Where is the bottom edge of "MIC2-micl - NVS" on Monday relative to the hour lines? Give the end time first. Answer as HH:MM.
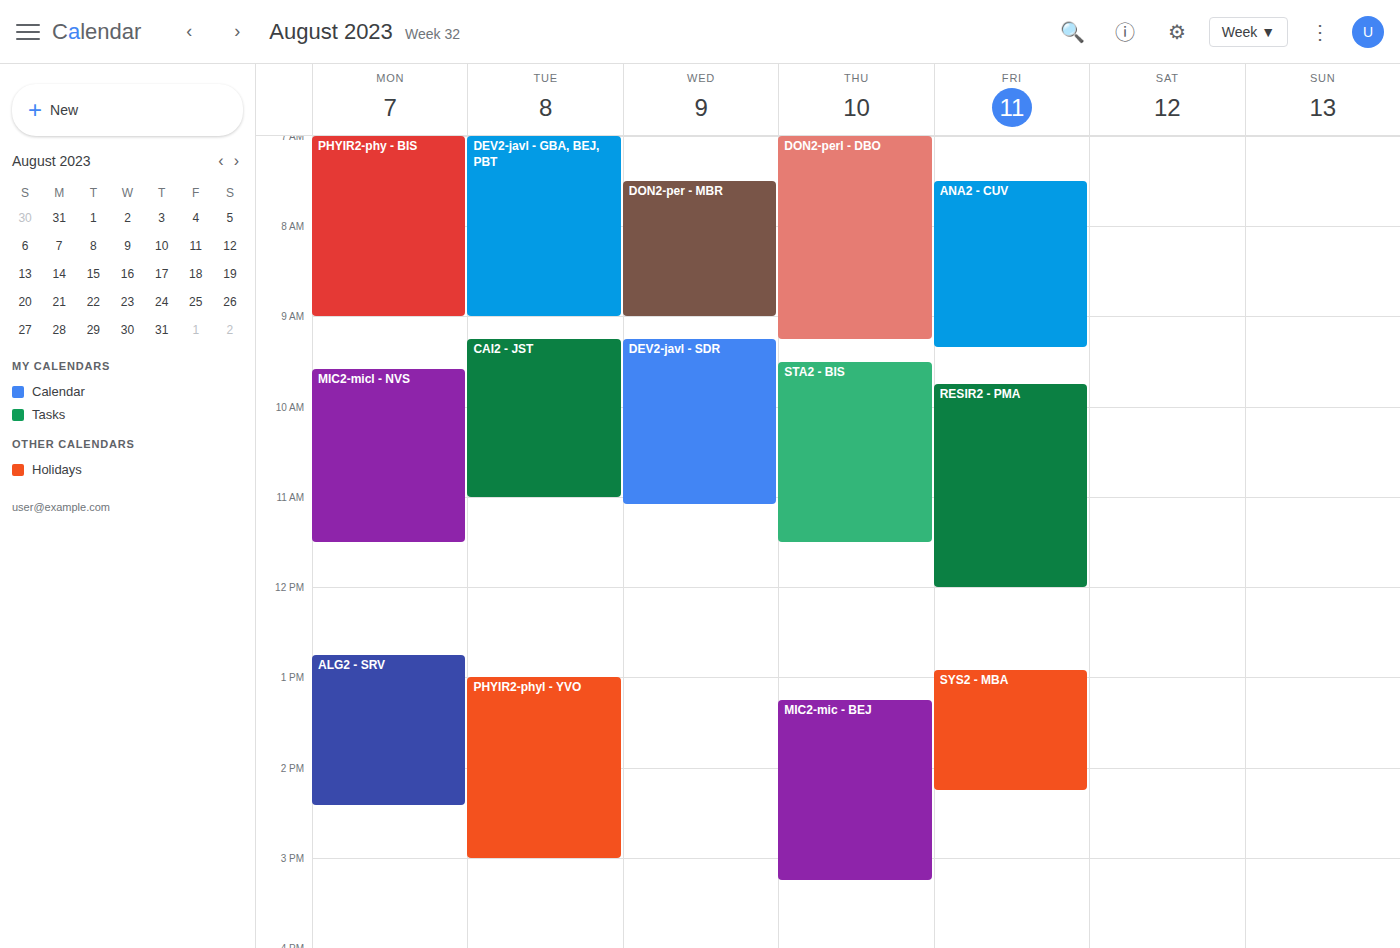
11:30 -- halfway between the 11:00 and 12:00 lines.